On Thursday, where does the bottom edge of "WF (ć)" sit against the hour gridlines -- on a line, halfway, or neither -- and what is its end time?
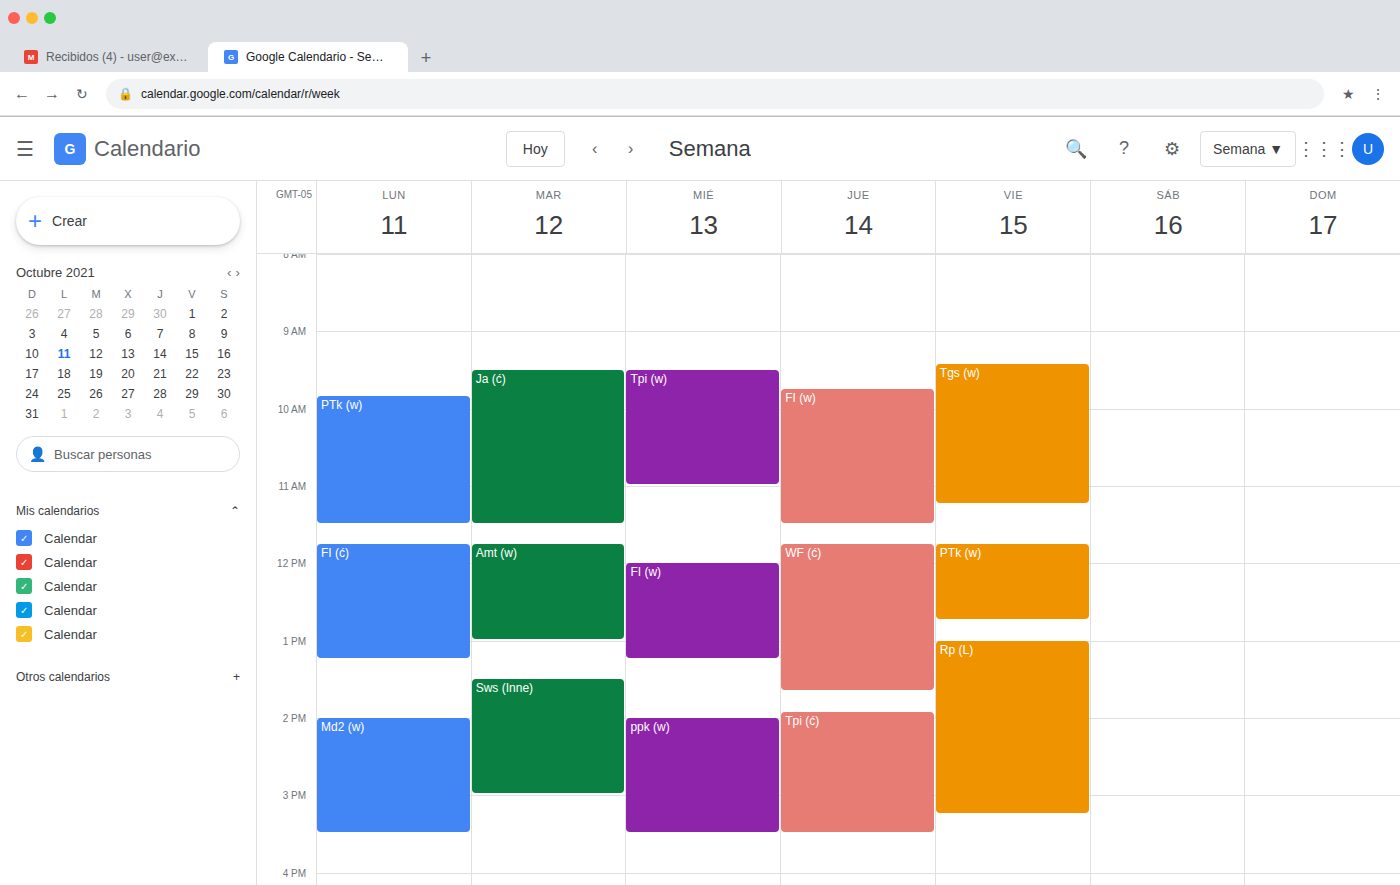
1:40 PM -- neither: 40 minutes below the 1 PM line and 20 minutes above the 2 PM line.